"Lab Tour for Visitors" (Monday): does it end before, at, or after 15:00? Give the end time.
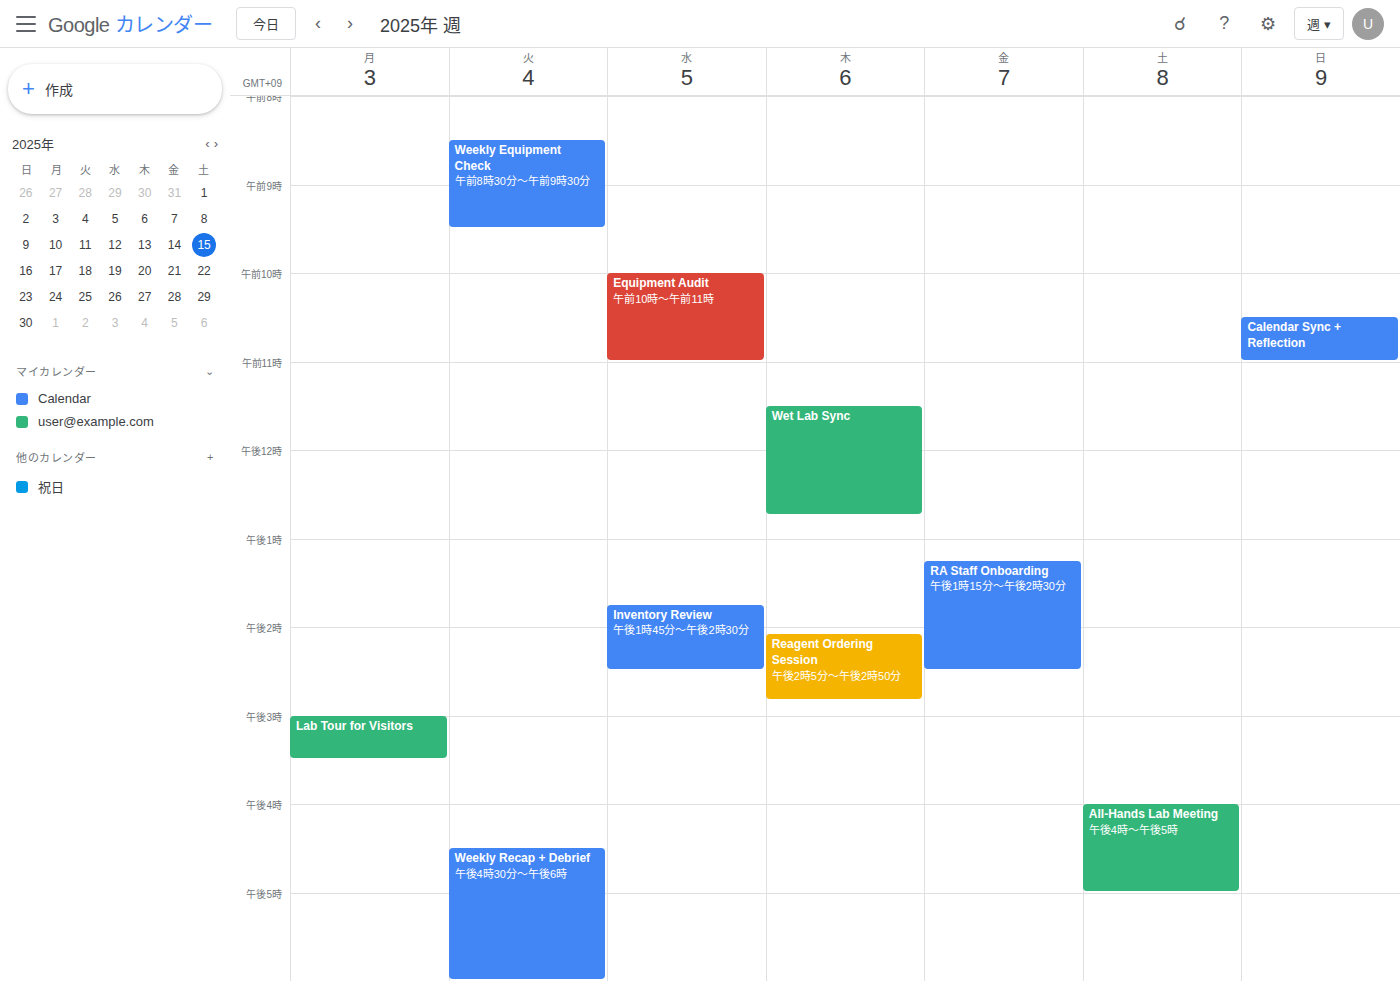
15:30 -- after 15:00, 30 minutes below the 15:00 line.